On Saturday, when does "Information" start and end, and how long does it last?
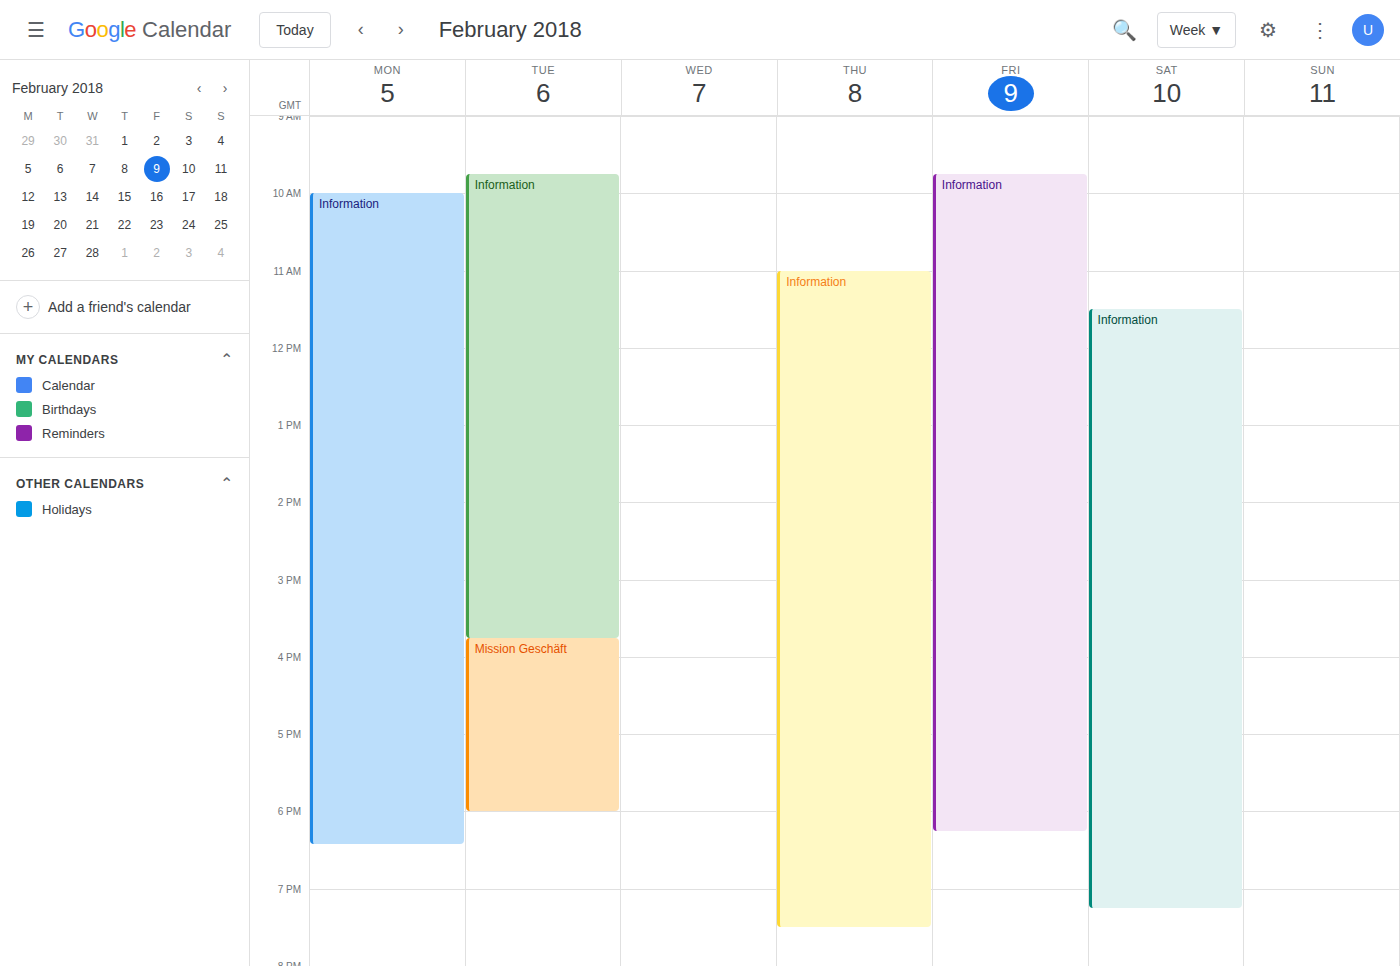
11:30 AM to 7:15 PM, 7 hours 45 minutes